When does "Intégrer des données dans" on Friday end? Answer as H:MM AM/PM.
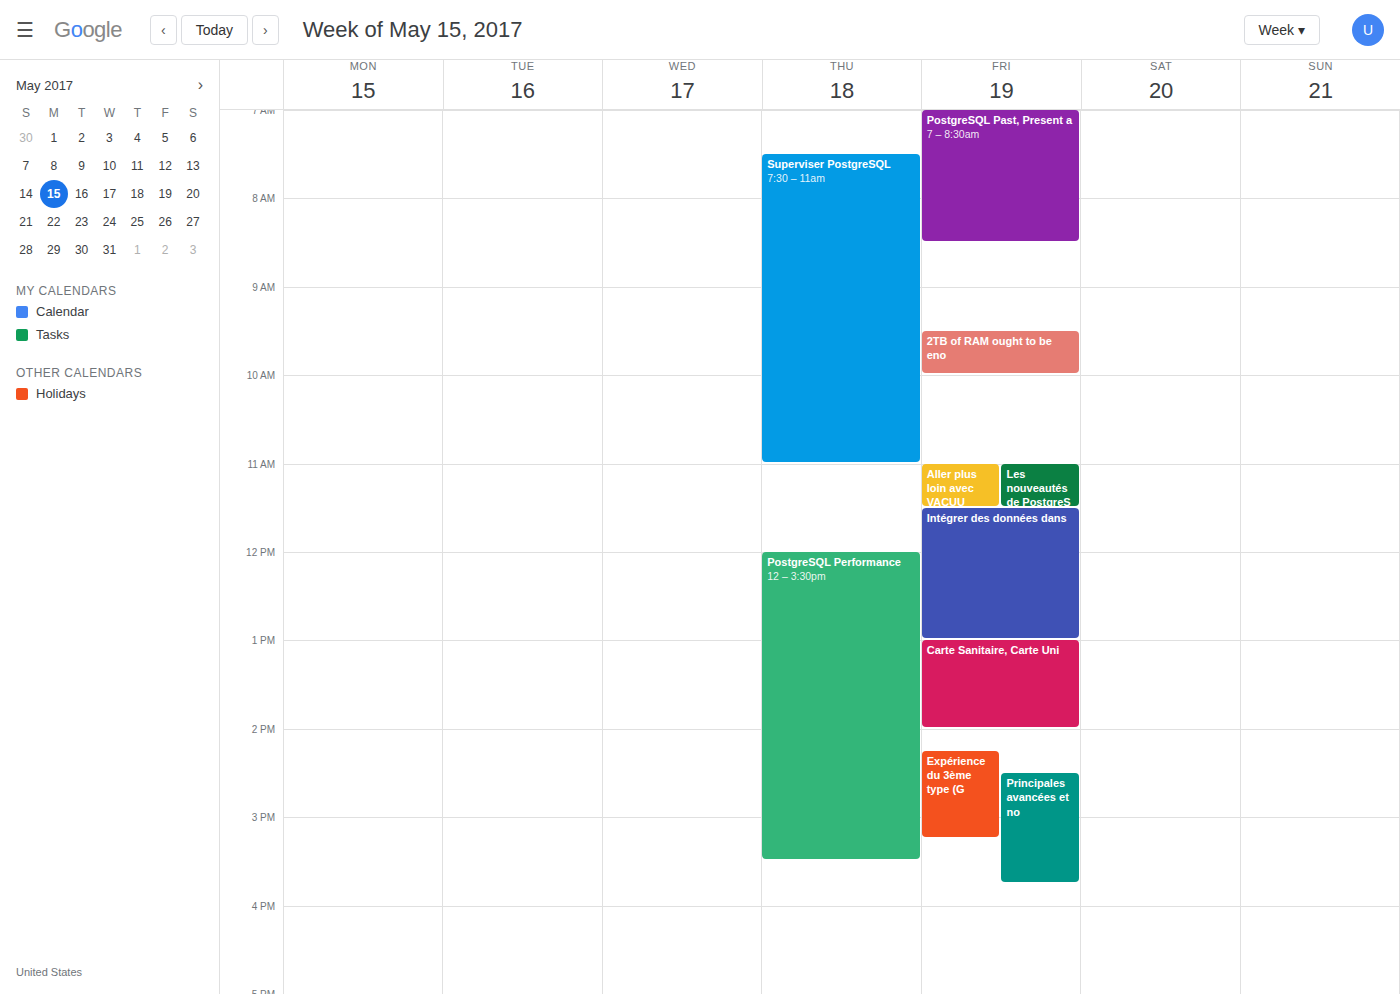
1:00 PM